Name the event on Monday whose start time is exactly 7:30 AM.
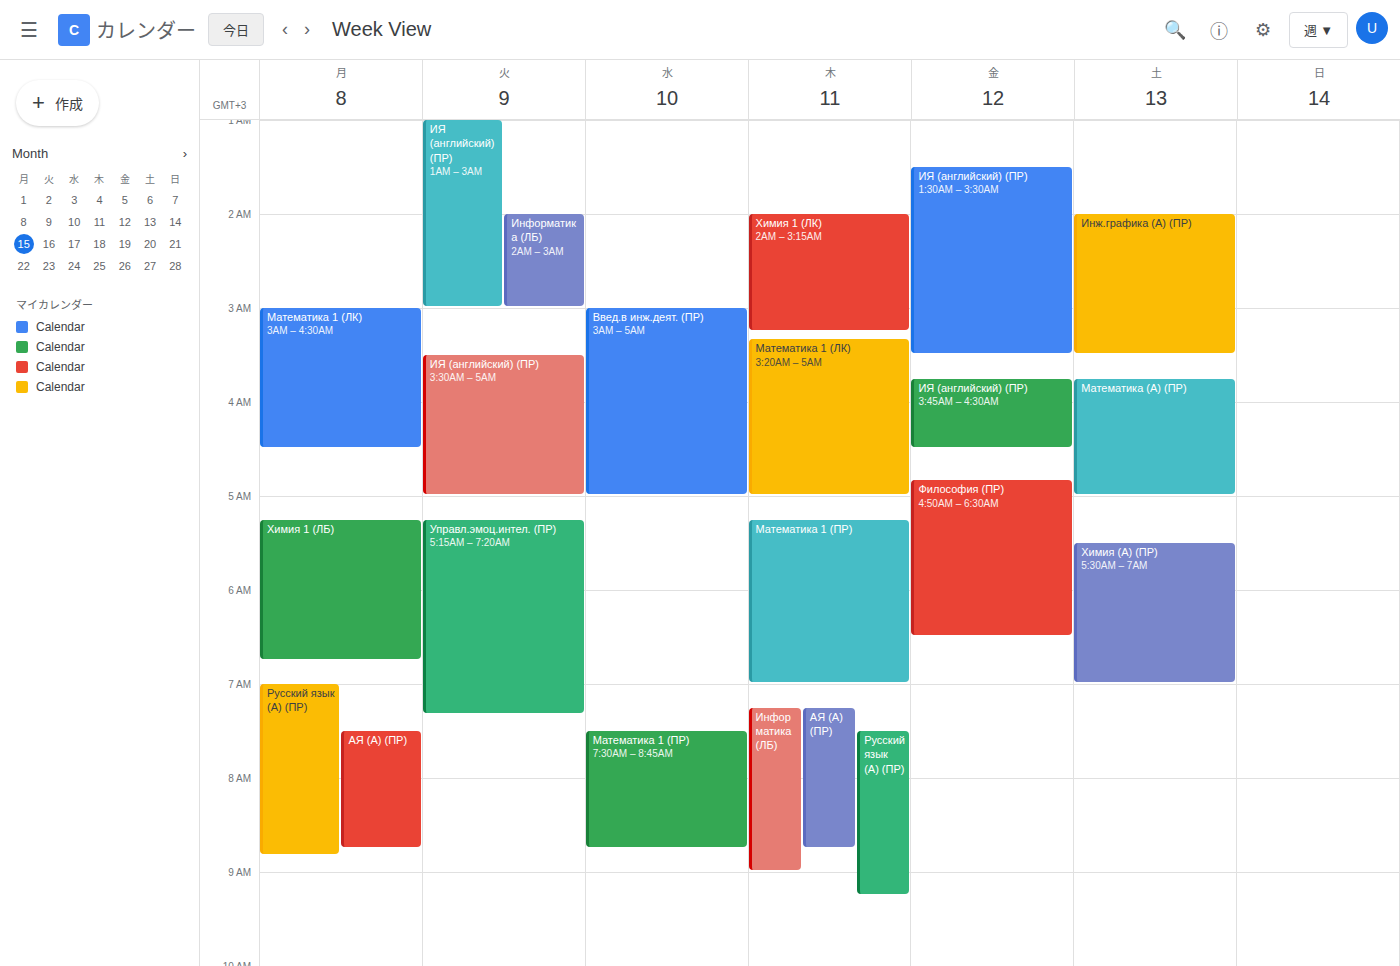
"АЯ (А) (ПР)"